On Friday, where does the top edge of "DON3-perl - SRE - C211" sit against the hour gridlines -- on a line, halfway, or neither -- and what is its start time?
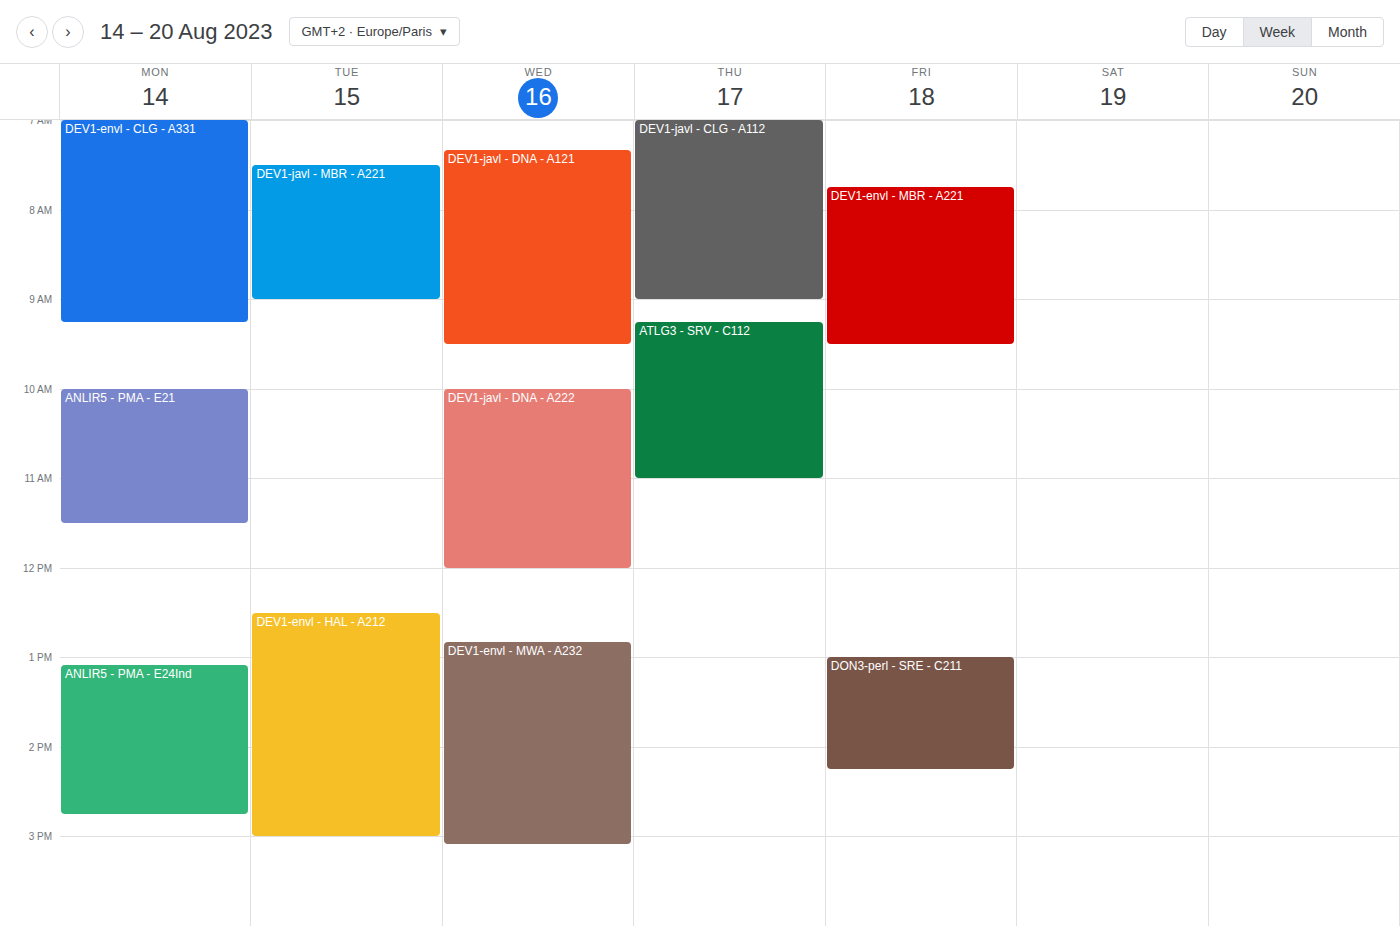
1:00 PM -- exactly on the 1 PM line.